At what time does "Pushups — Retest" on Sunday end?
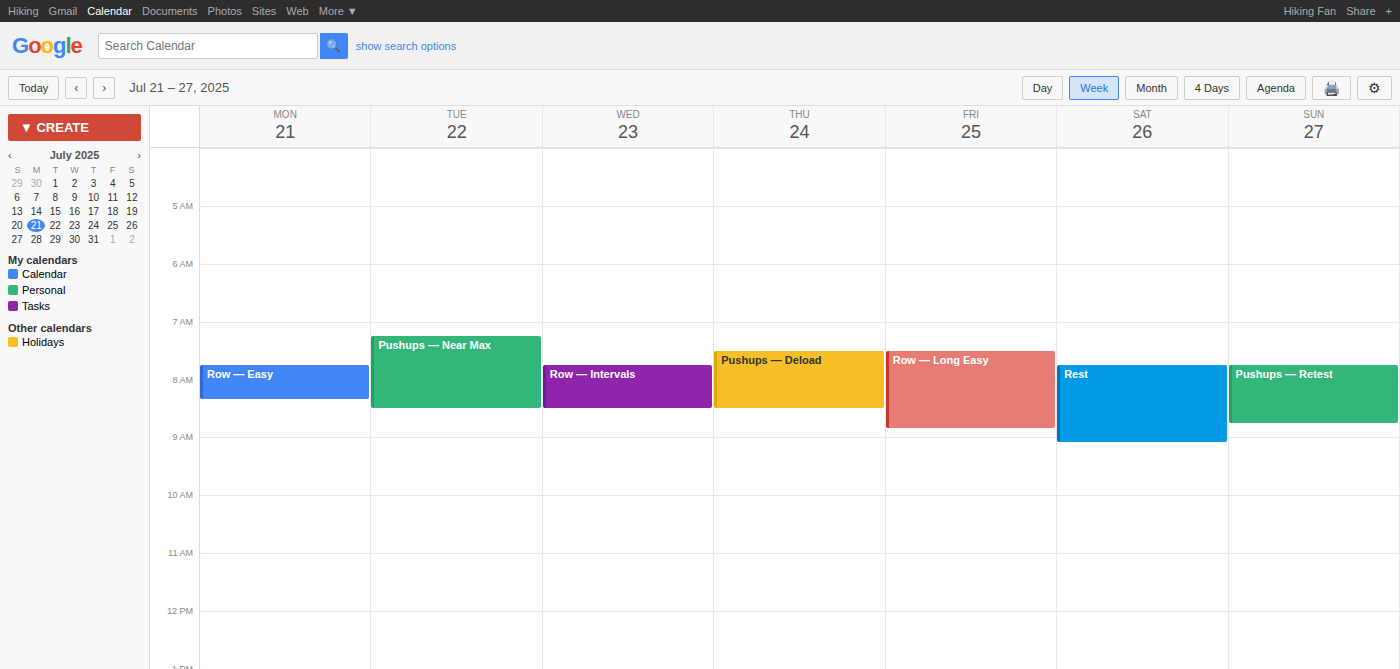
08:45